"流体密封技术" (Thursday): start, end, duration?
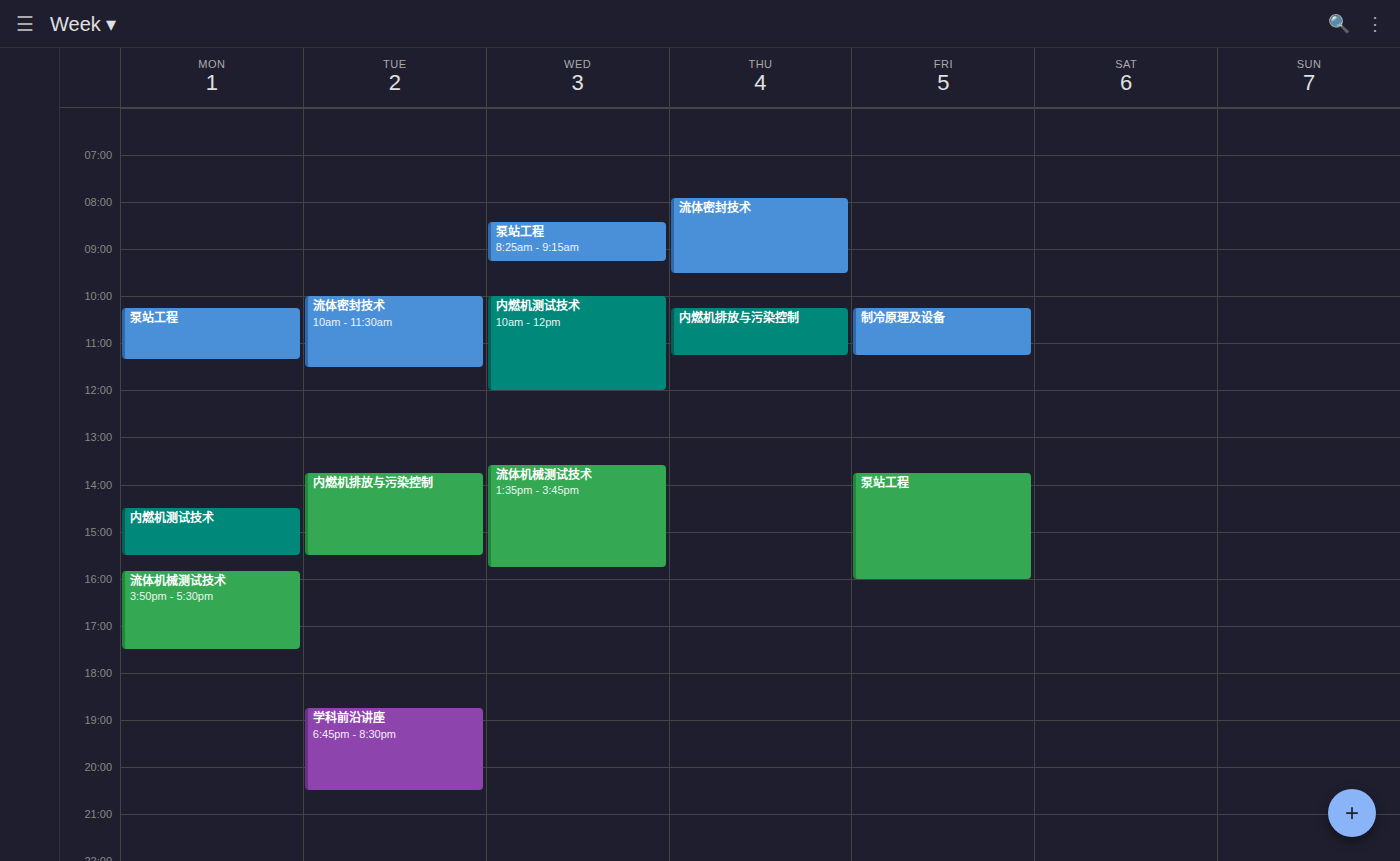
7:55 AM to 9:30 AM, 1 hour 35 minutes